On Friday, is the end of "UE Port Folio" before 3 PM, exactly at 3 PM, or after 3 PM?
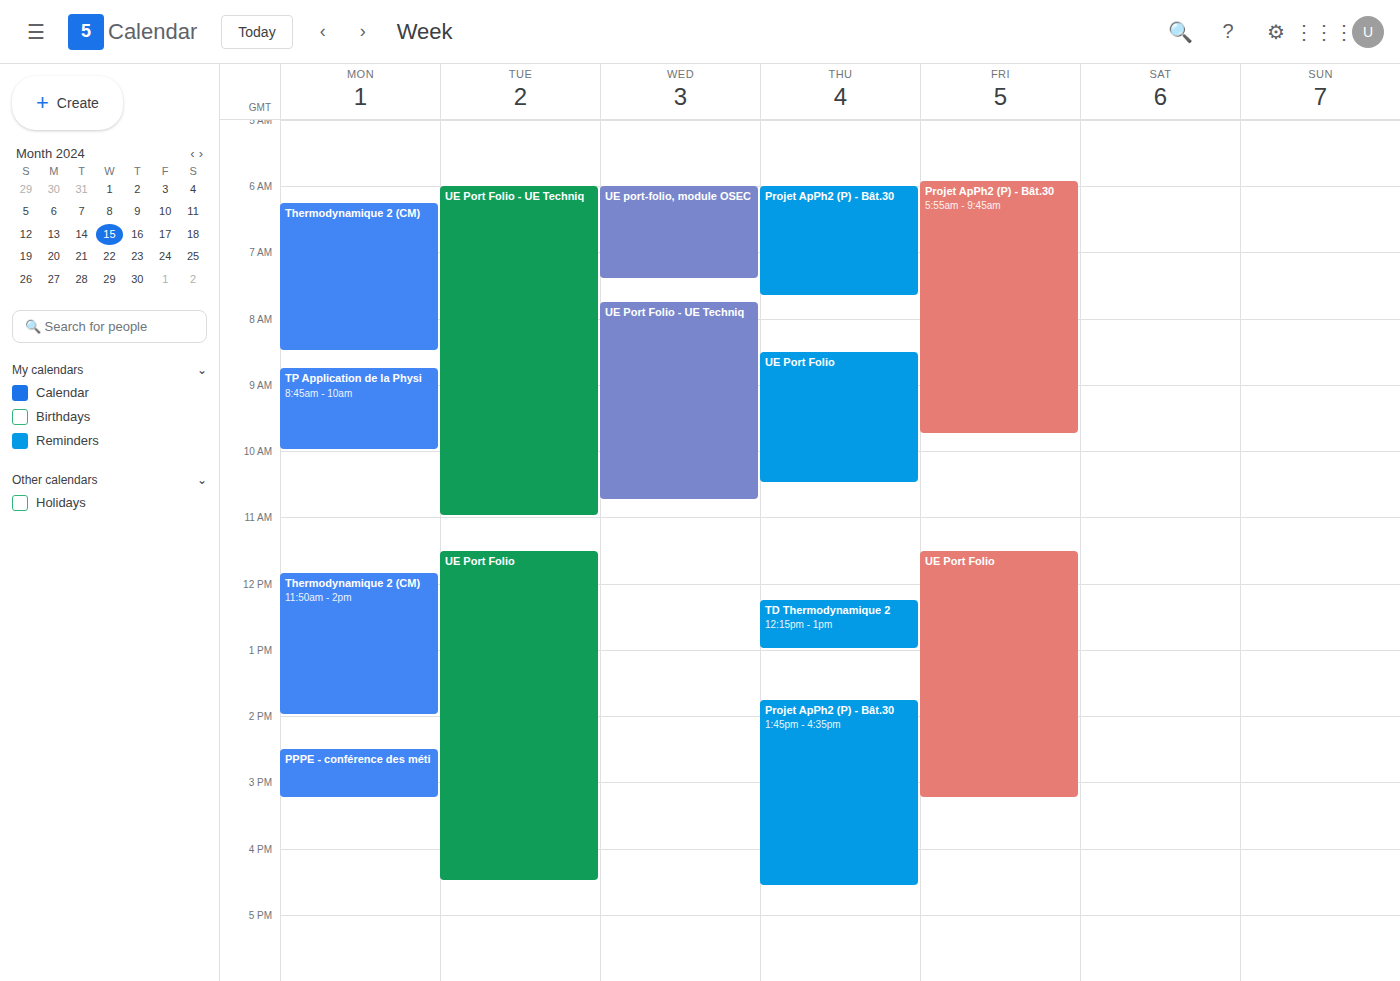
3:15 PM -- after 3 PM, 15 minutes below the 3 PM line.